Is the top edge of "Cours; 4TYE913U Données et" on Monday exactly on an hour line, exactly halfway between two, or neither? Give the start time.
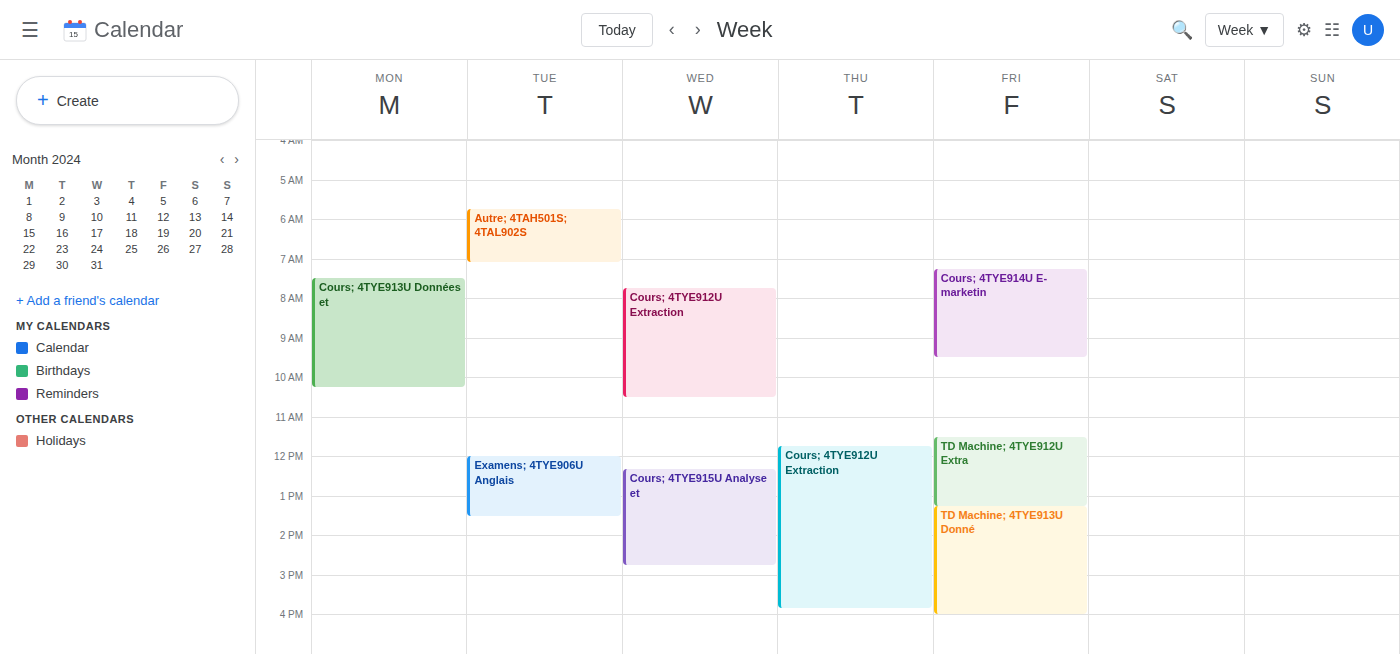
7:30 AM -- halfway between the 7 AM and 8 AM lines.